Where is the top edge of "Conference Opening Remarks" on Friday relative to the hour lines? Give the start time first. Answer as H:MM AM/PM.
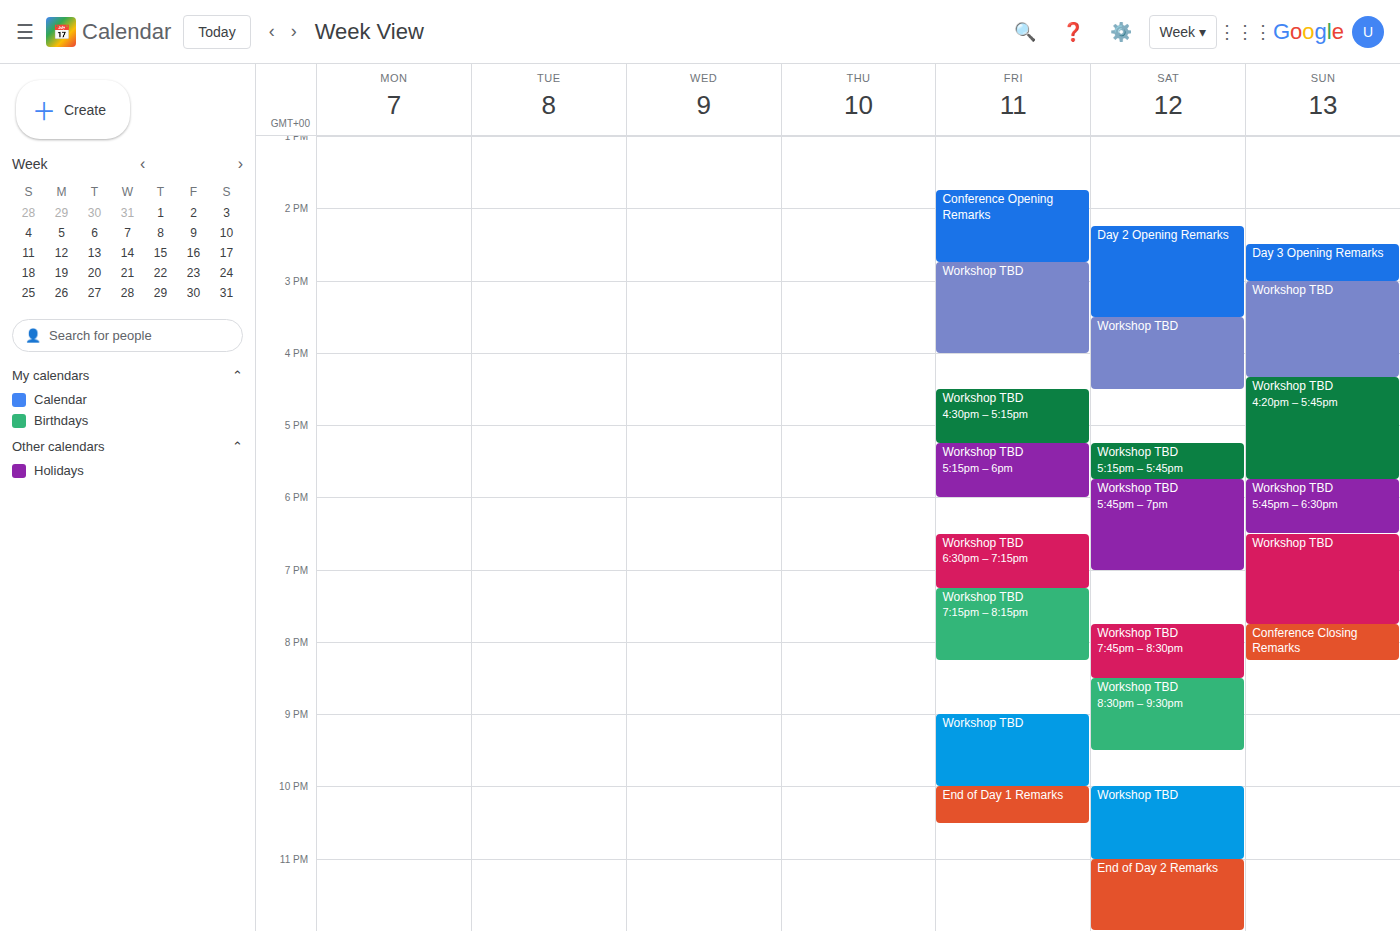
1:45 PM -- neither: three quarters of the way from the 1 PM line to the 2 PM line.